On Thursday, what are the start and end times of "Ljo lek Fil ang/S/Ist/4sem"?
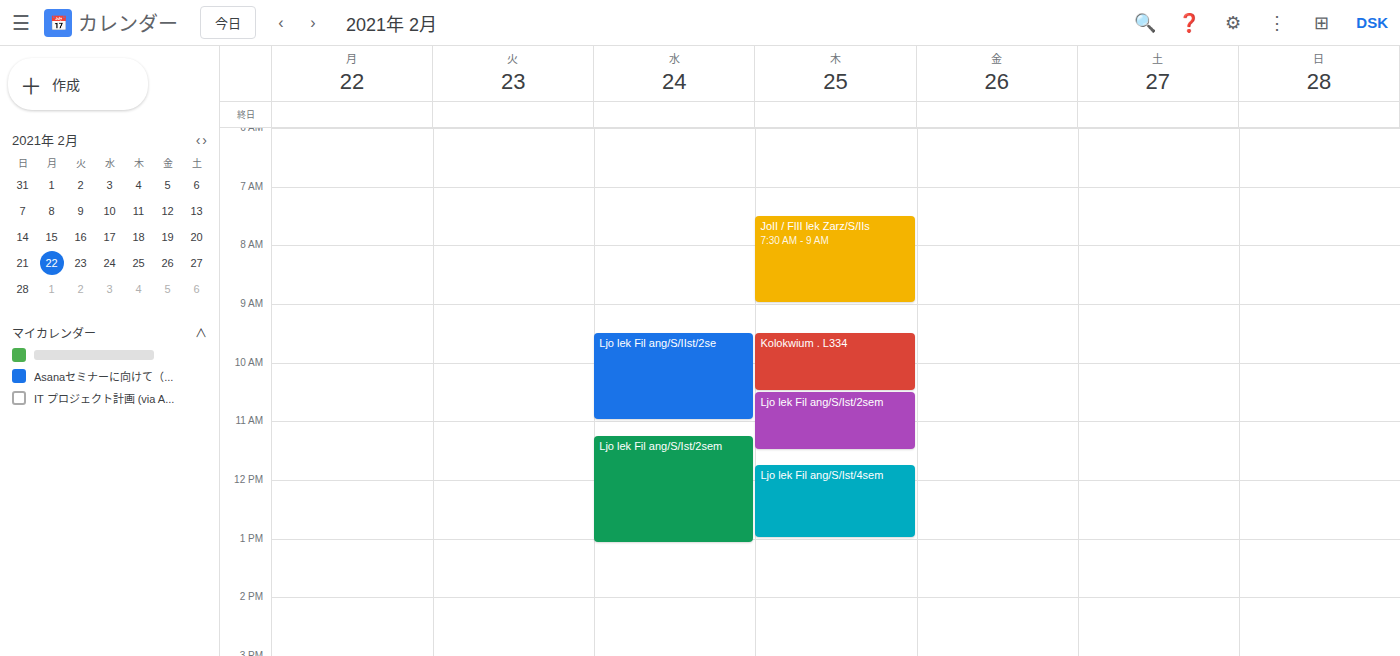
11:45 AM to 1:00 PM